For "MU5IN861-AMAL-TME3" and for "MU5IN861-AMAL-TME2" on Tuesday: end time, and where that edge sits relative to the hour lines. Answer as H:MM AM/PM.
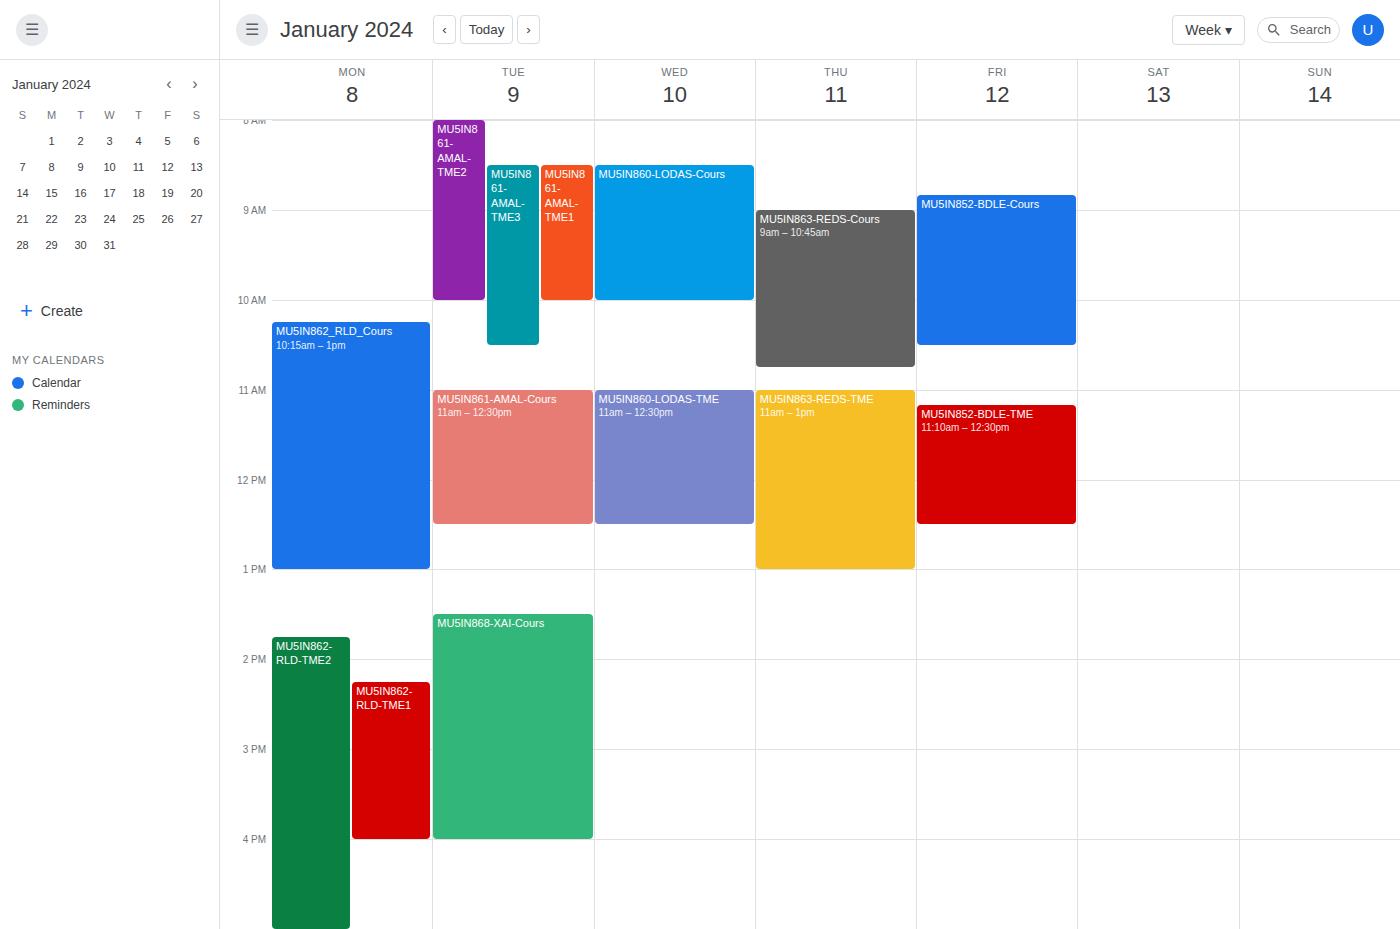
"MU5IN861-AMAL-TME3": 10:30 AM, halfway between the 10 AM and 11 AM lines. "MU5IN861-AMAL-TME2": 10:00 AM, exactly on the 10 AM line.